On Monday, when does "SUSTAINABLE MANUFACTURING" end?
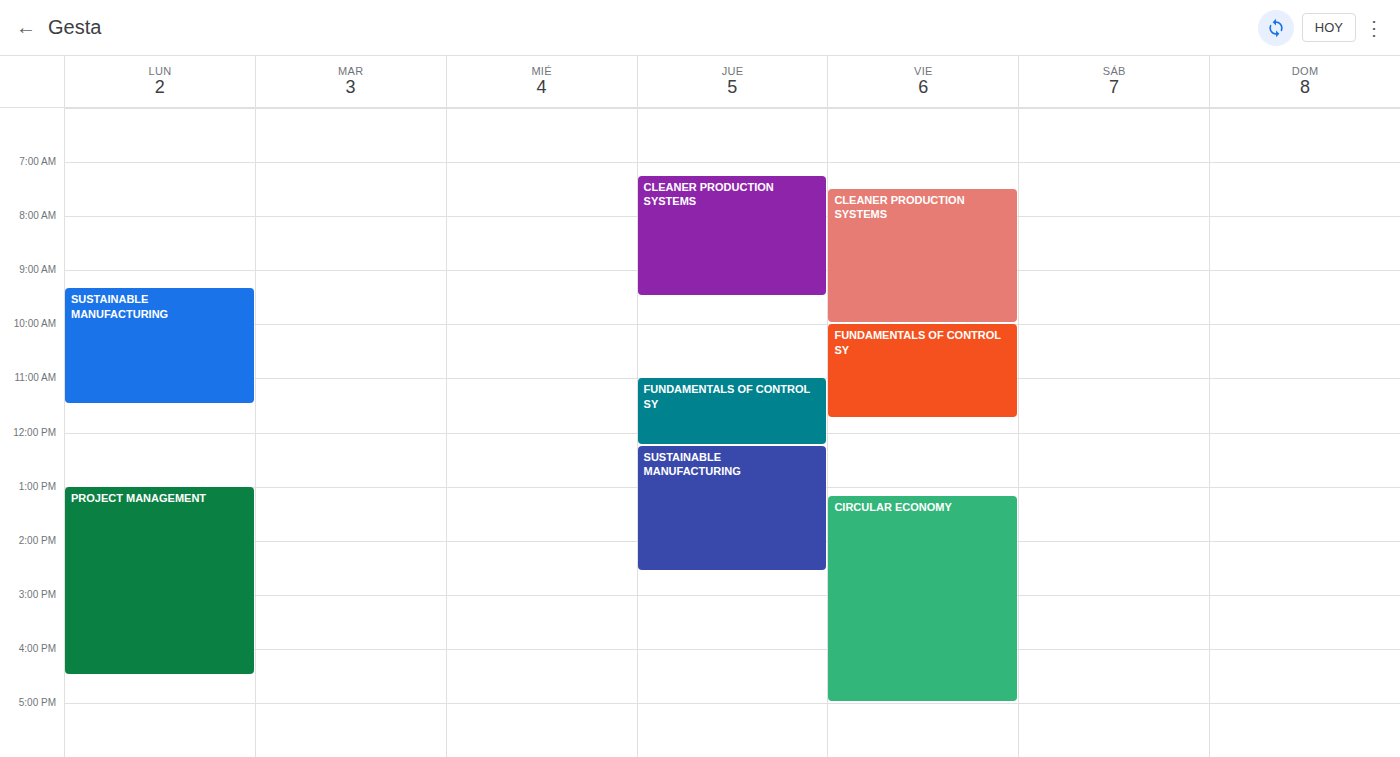
11:30 AM